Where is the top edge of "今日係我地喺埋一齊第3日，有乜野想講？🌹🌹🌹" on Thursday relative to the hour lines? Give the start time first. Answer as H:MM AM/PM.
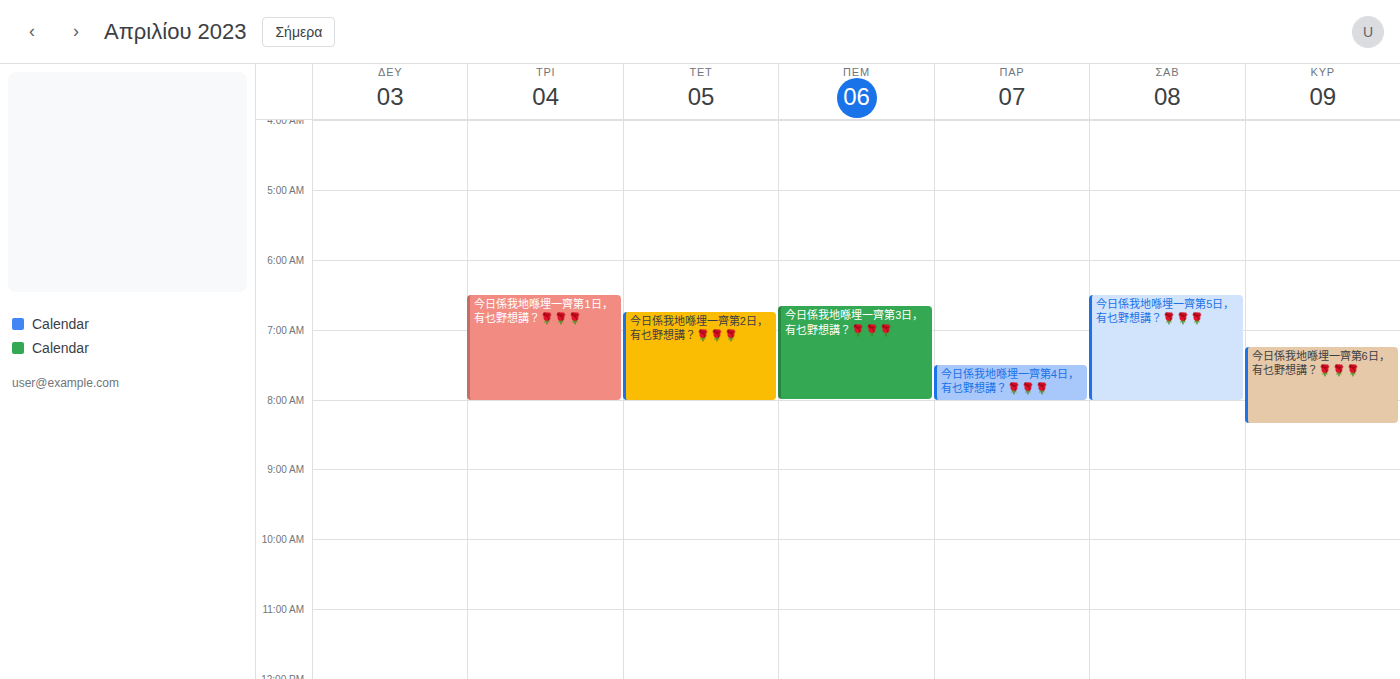
6:40 AM -- neither: 40 minutes below the 6 AM line and 20 minutes above the 7 AM line.